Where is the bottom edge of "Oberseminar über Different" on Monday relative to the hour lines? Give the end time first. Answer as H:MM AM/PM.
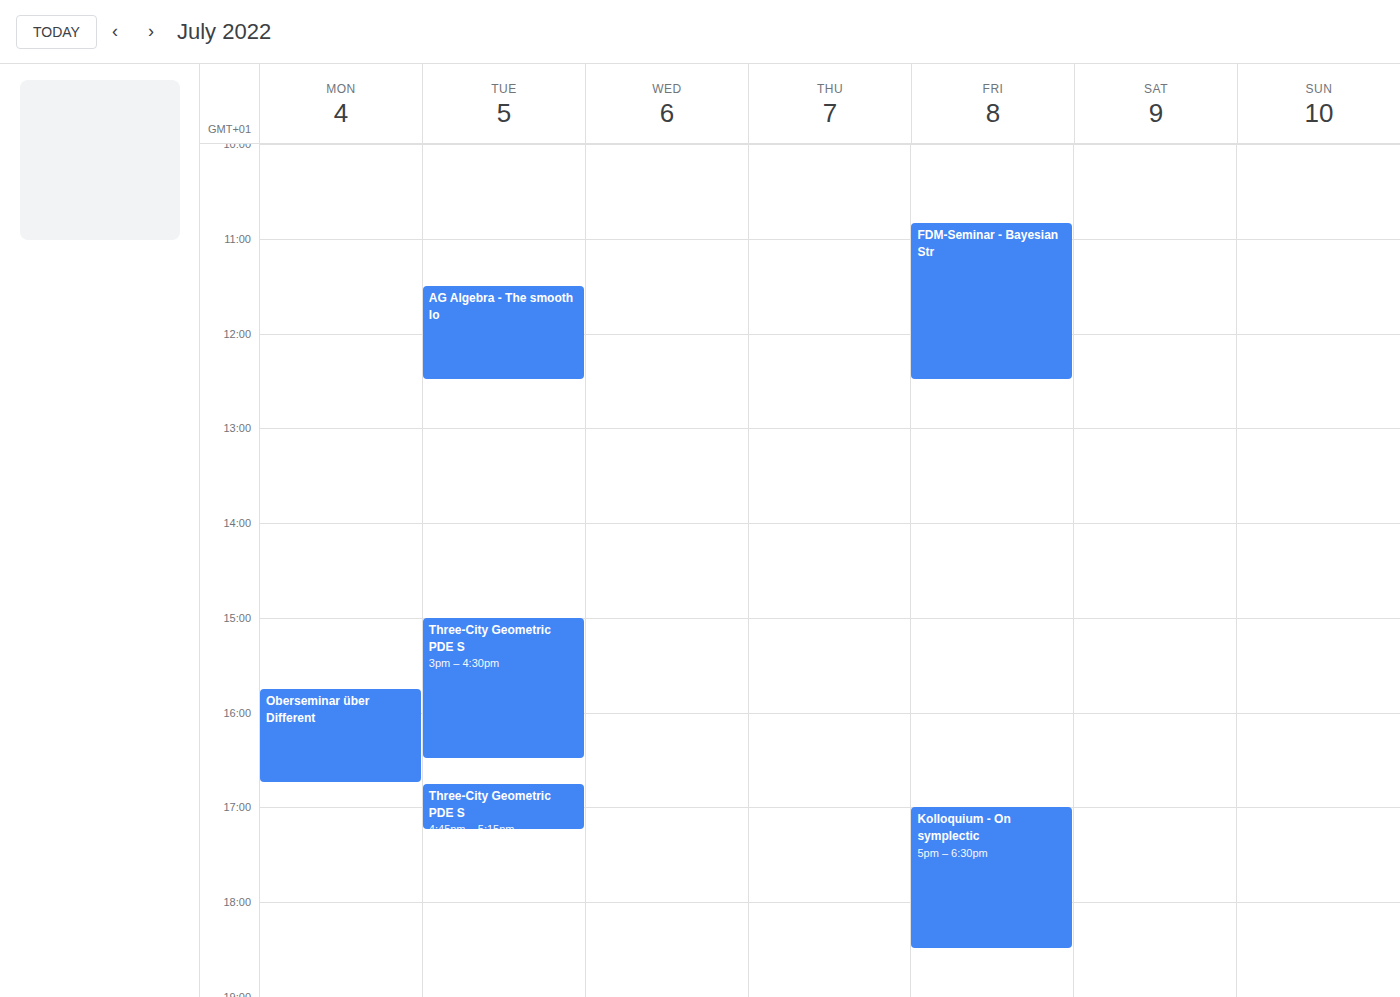
4:45 PM -- neither: three quarters of the way from the 4 PM line to the 5 PM line.